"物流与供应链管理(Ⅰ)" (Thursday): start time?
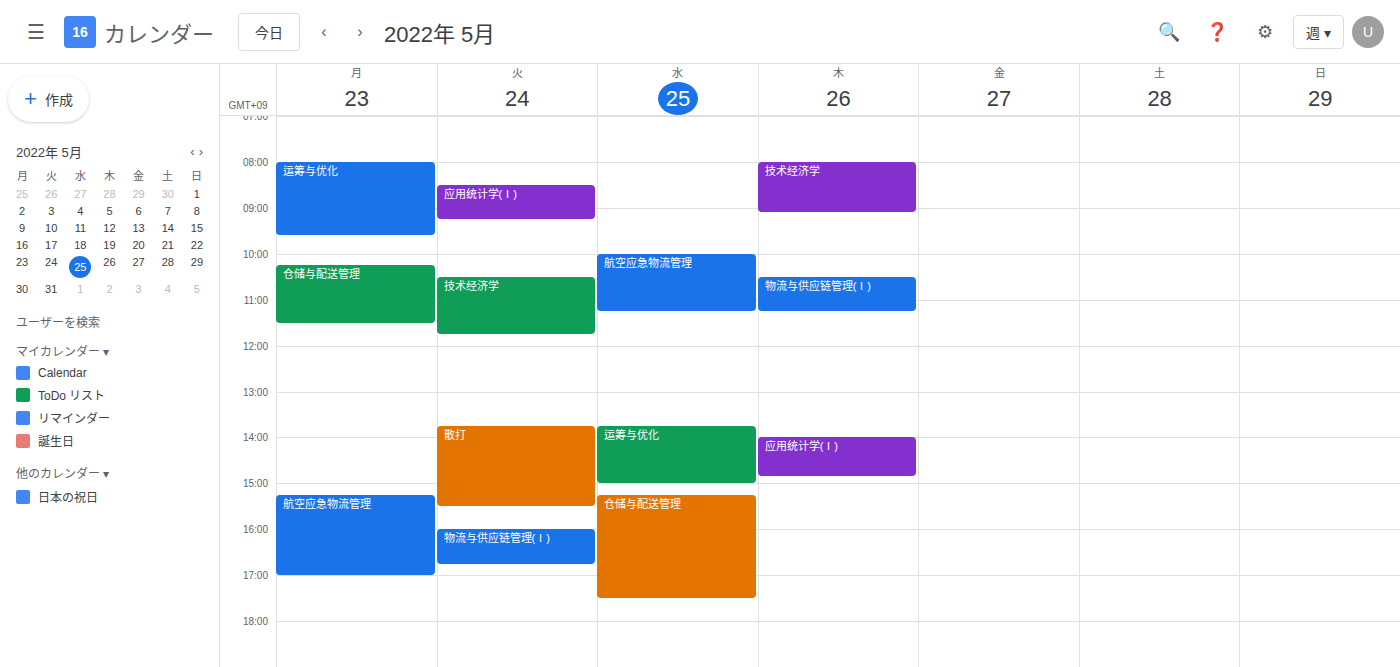
10:30 AM